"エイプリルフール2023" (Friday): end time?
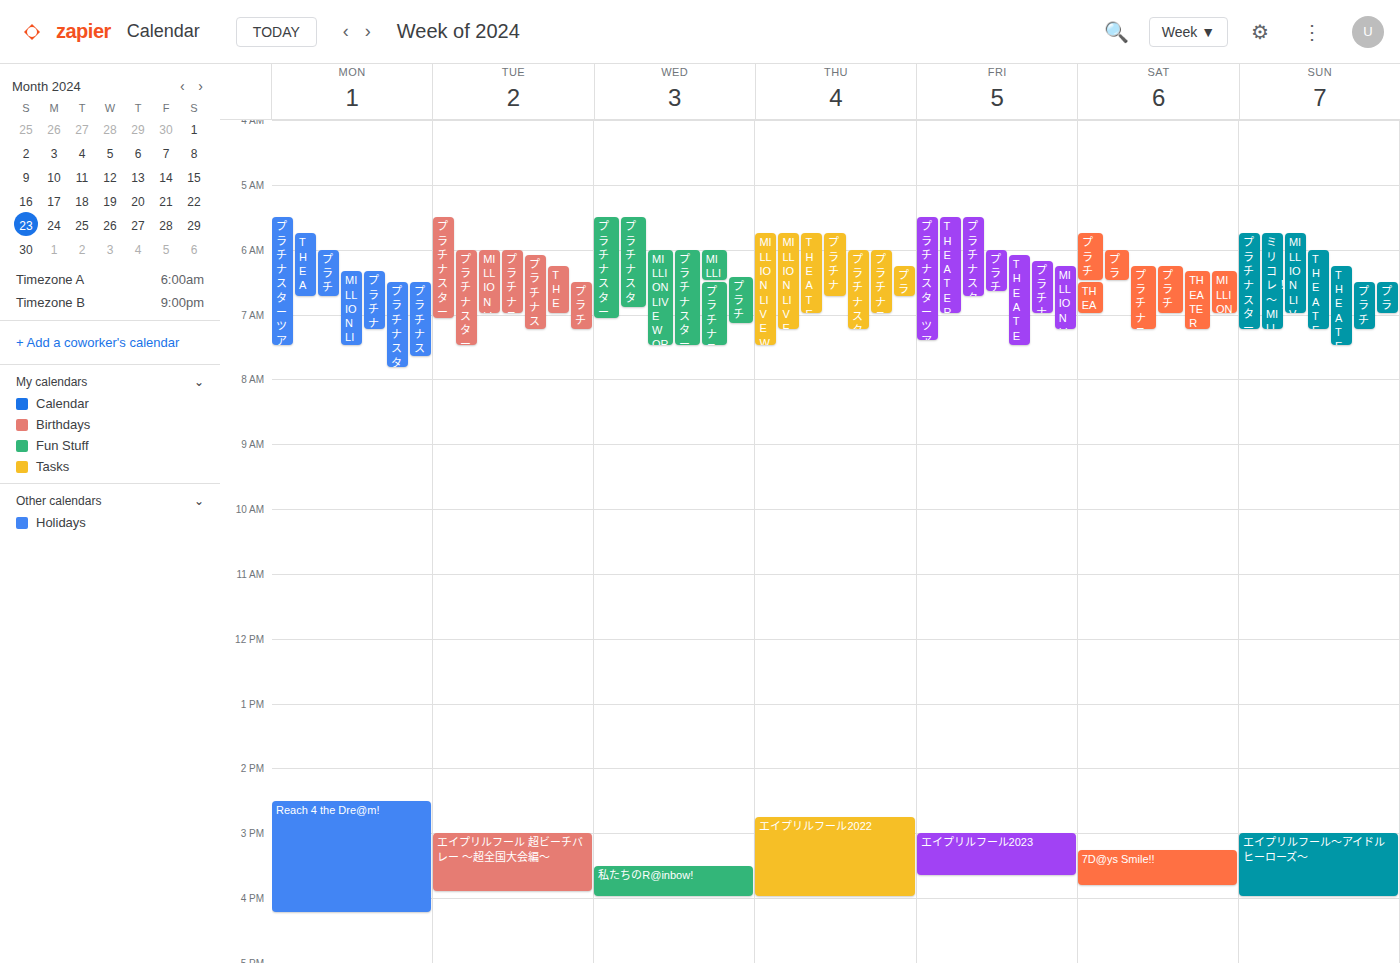
3:40 PM